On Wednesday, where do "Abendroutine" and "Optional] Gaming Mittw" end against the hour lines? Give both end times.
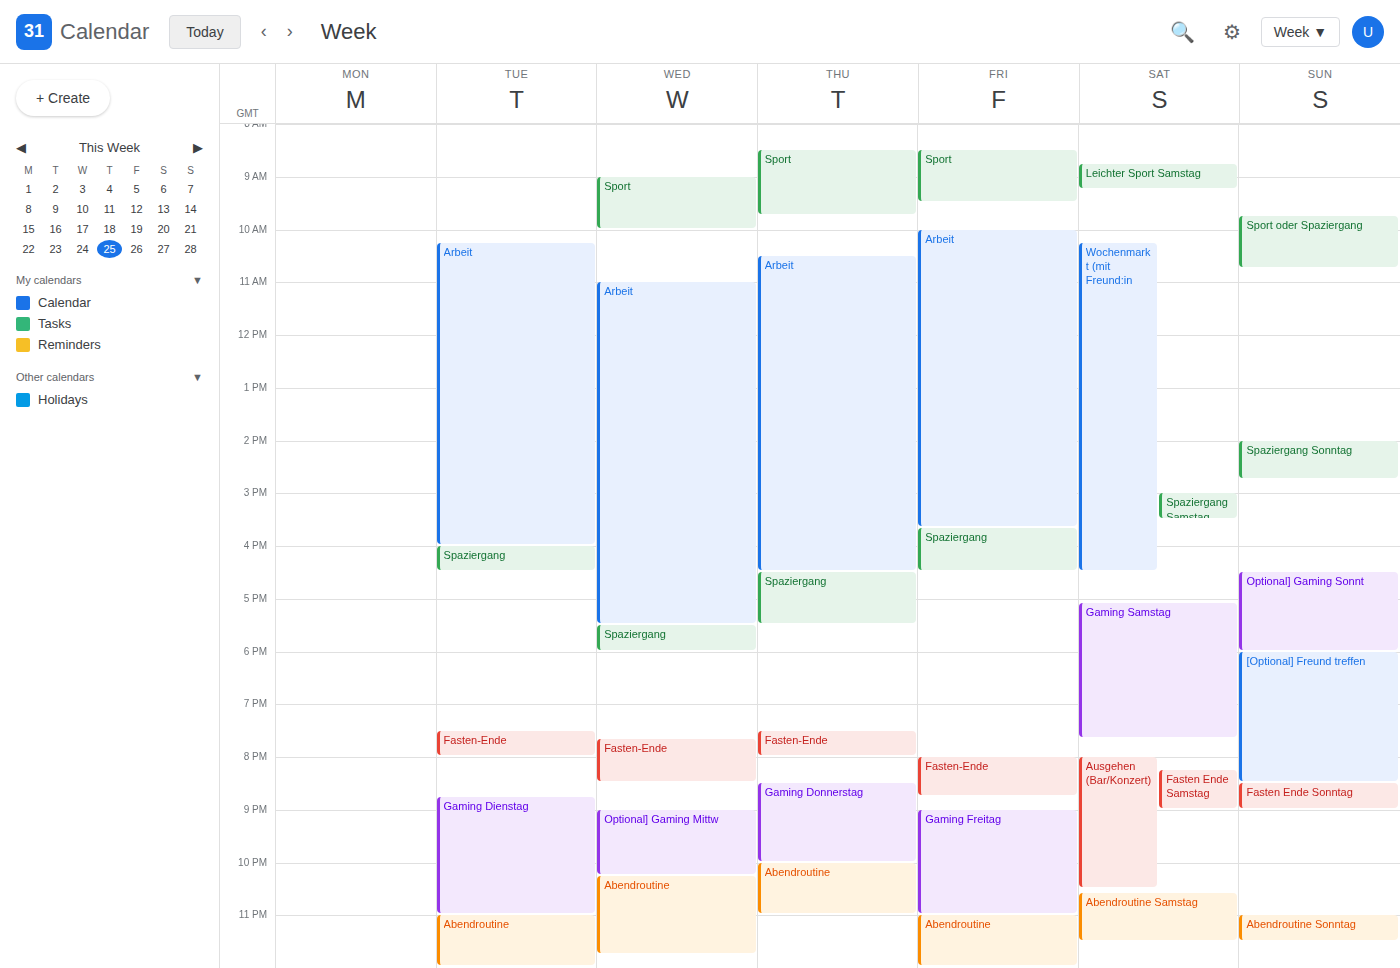
"Abendroutine": 23:45, neither: three quarters of the way from the 23:00 line to the 24:00 line. "Optional] Gaming Mittw": 22:15, neither: a quarter of the way from the 22:00 line to the 23:00 line.